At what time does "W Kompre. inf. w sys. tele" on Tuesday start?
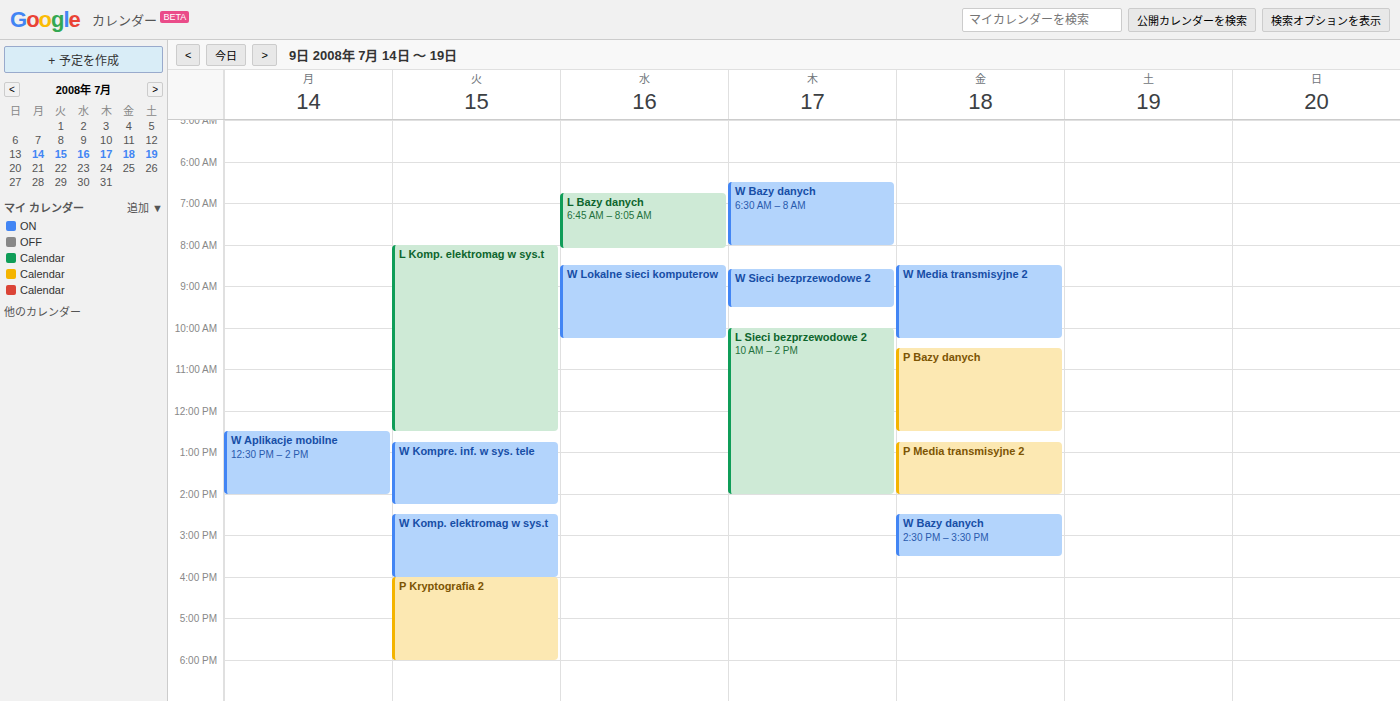
12:45 PM